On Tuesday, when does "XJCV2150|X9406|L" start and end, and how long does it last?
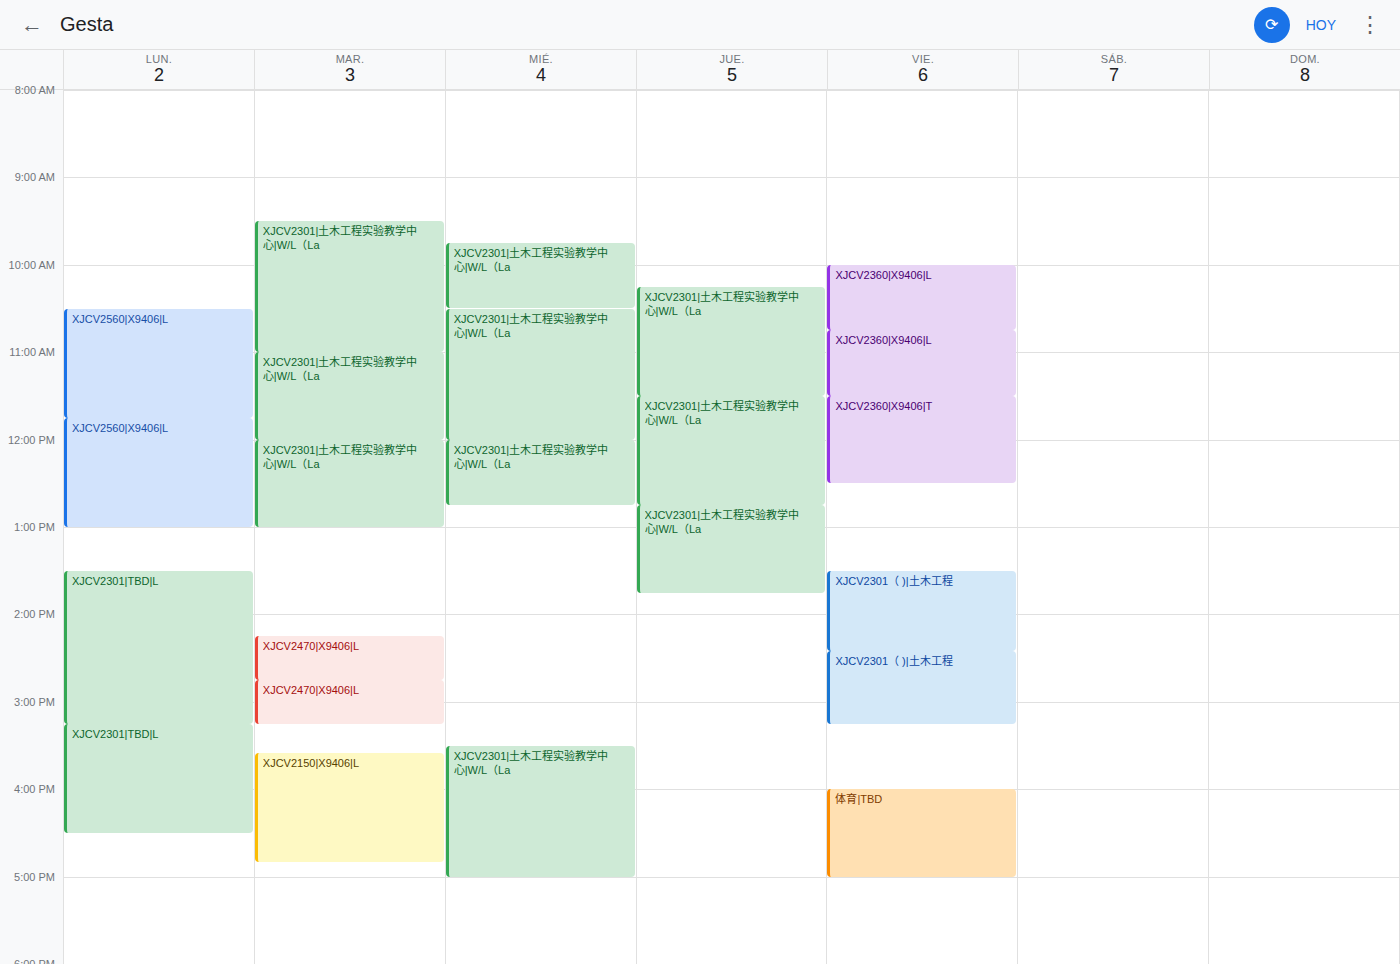
3:35 PM to 4:50 PM, 1 hour 15 minutes